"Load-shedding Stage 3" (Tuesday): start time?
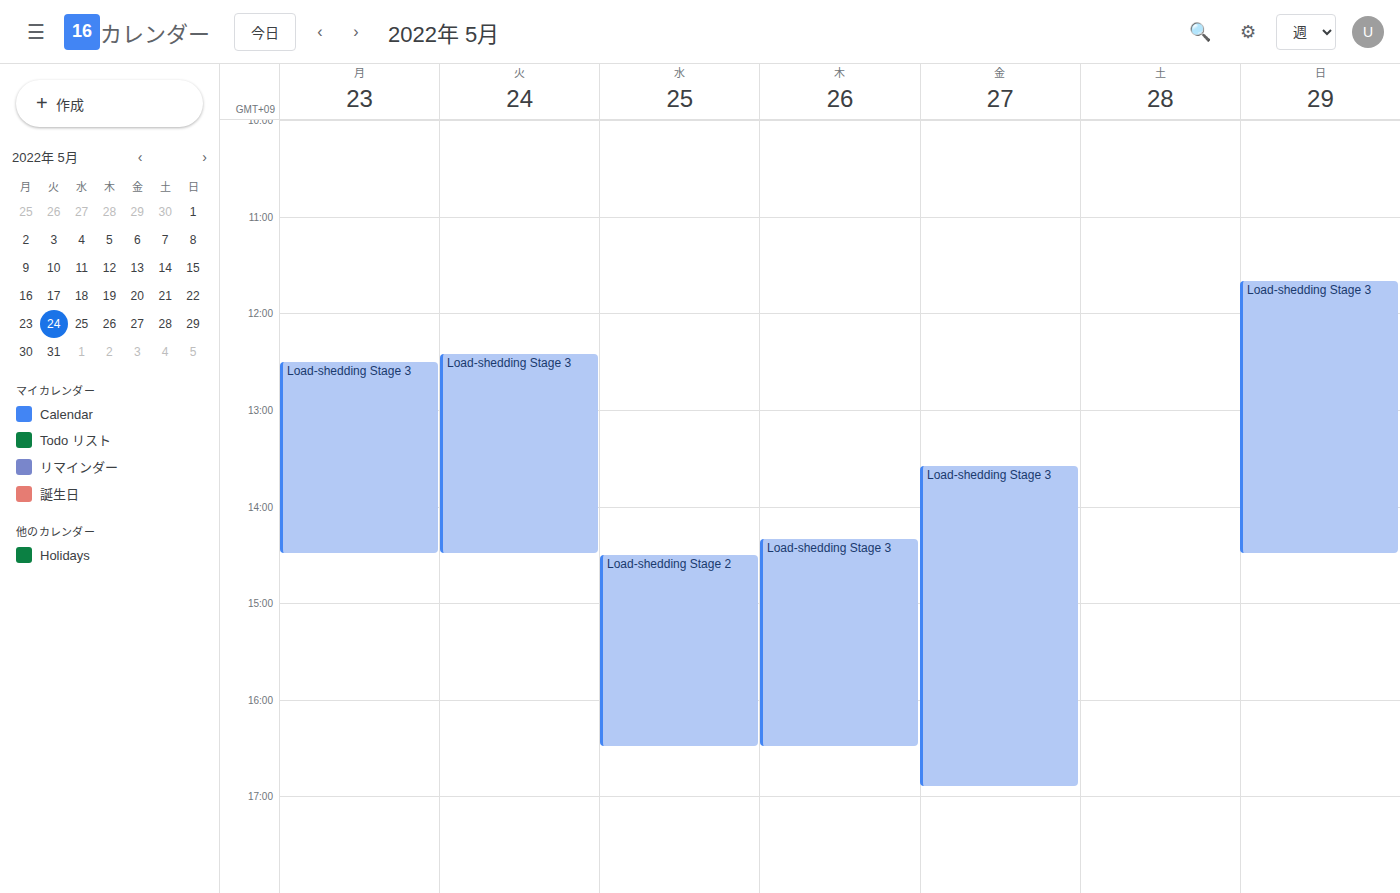
12:25 PM